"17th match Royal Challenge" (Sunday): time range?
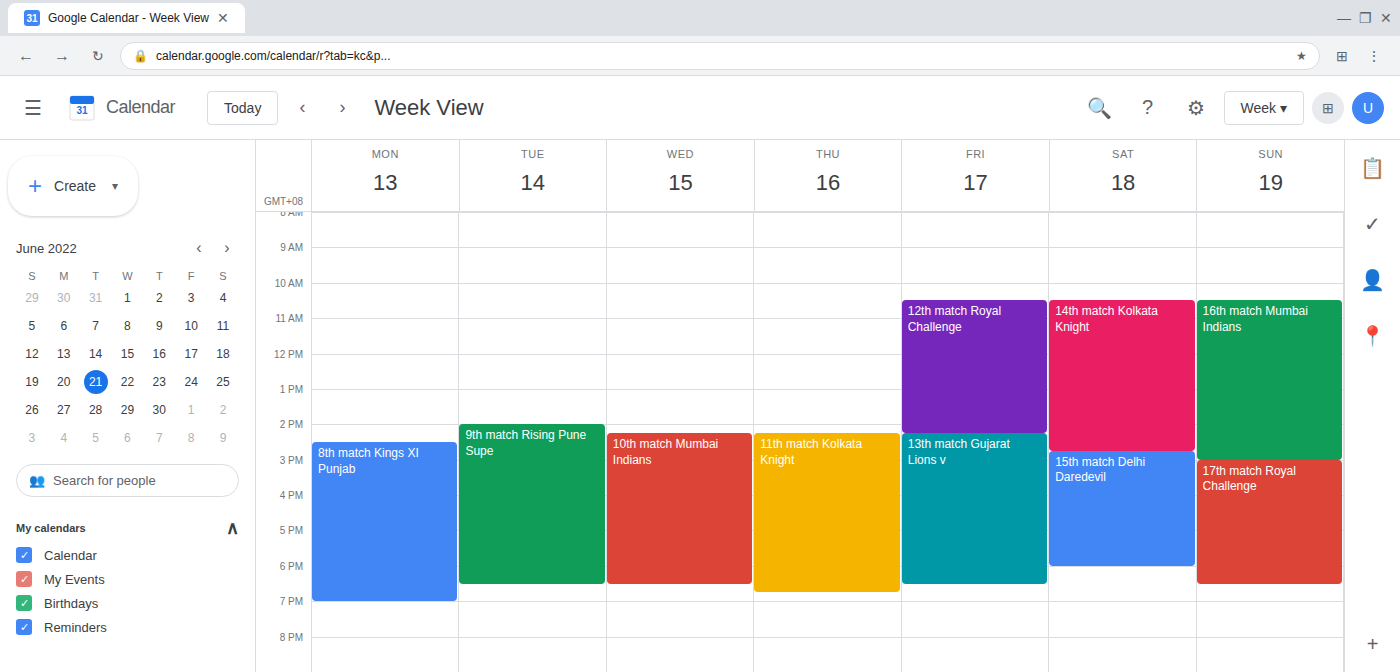
3:00 PM to 6:30 PM